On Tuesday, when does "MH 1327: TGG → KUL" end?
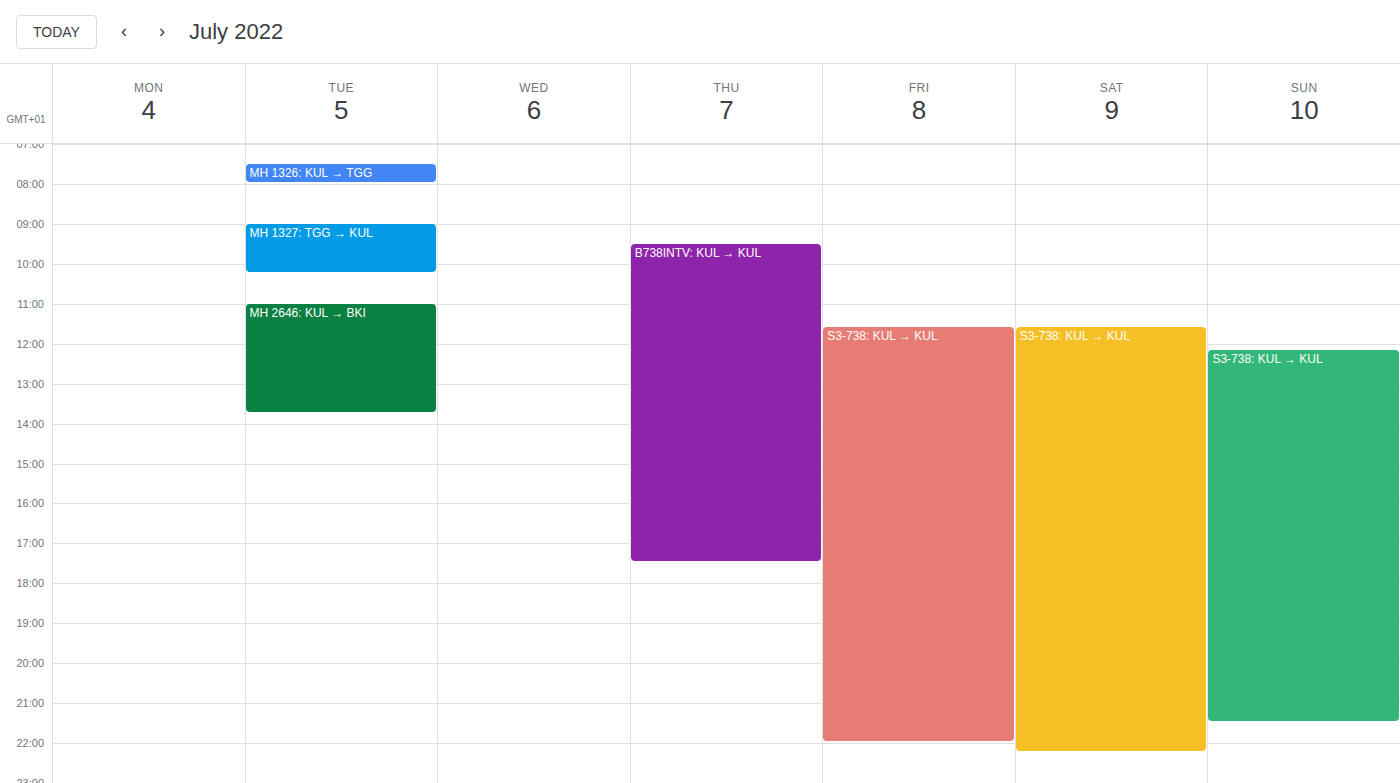
10:15 AM